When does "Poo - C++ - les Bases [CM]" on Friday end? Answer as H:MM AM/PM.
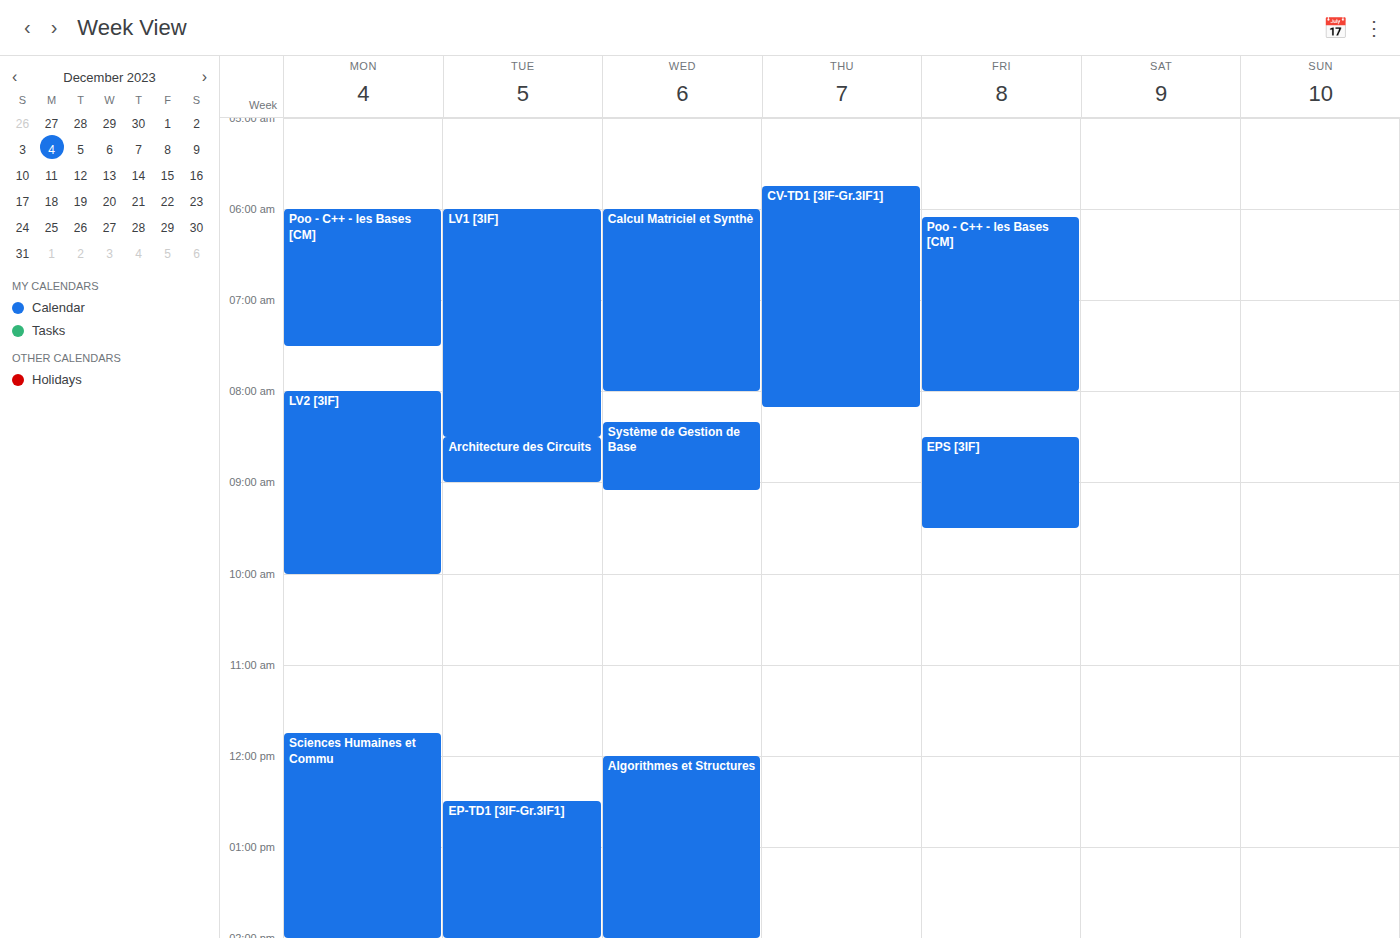
8:00 AM